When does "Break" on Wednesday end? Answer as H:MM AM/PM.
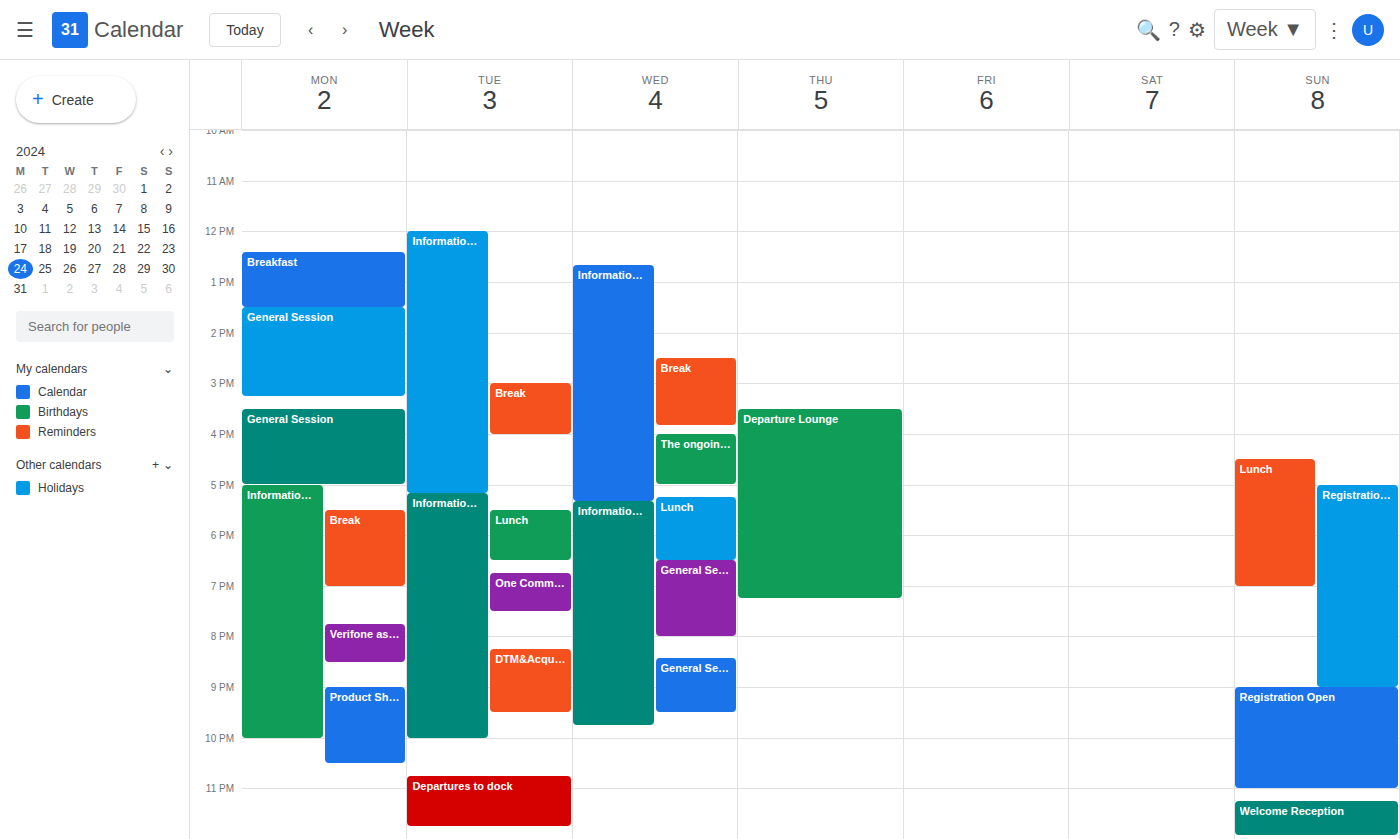
3:50 PM